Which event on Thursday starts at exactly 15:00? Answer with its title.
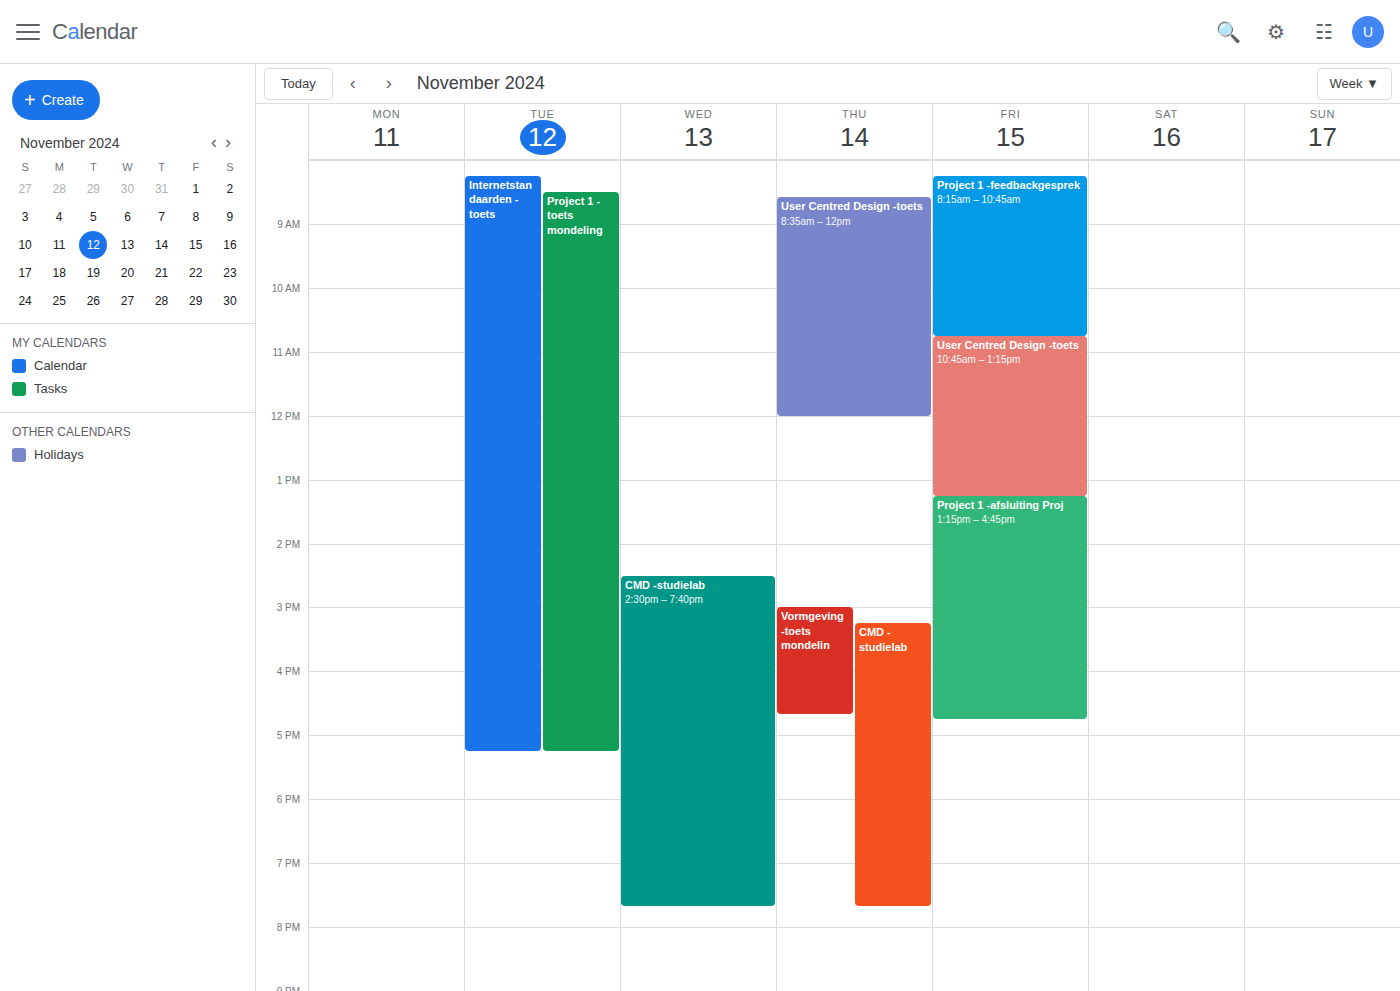
"Vormgeving -toets mondelin"